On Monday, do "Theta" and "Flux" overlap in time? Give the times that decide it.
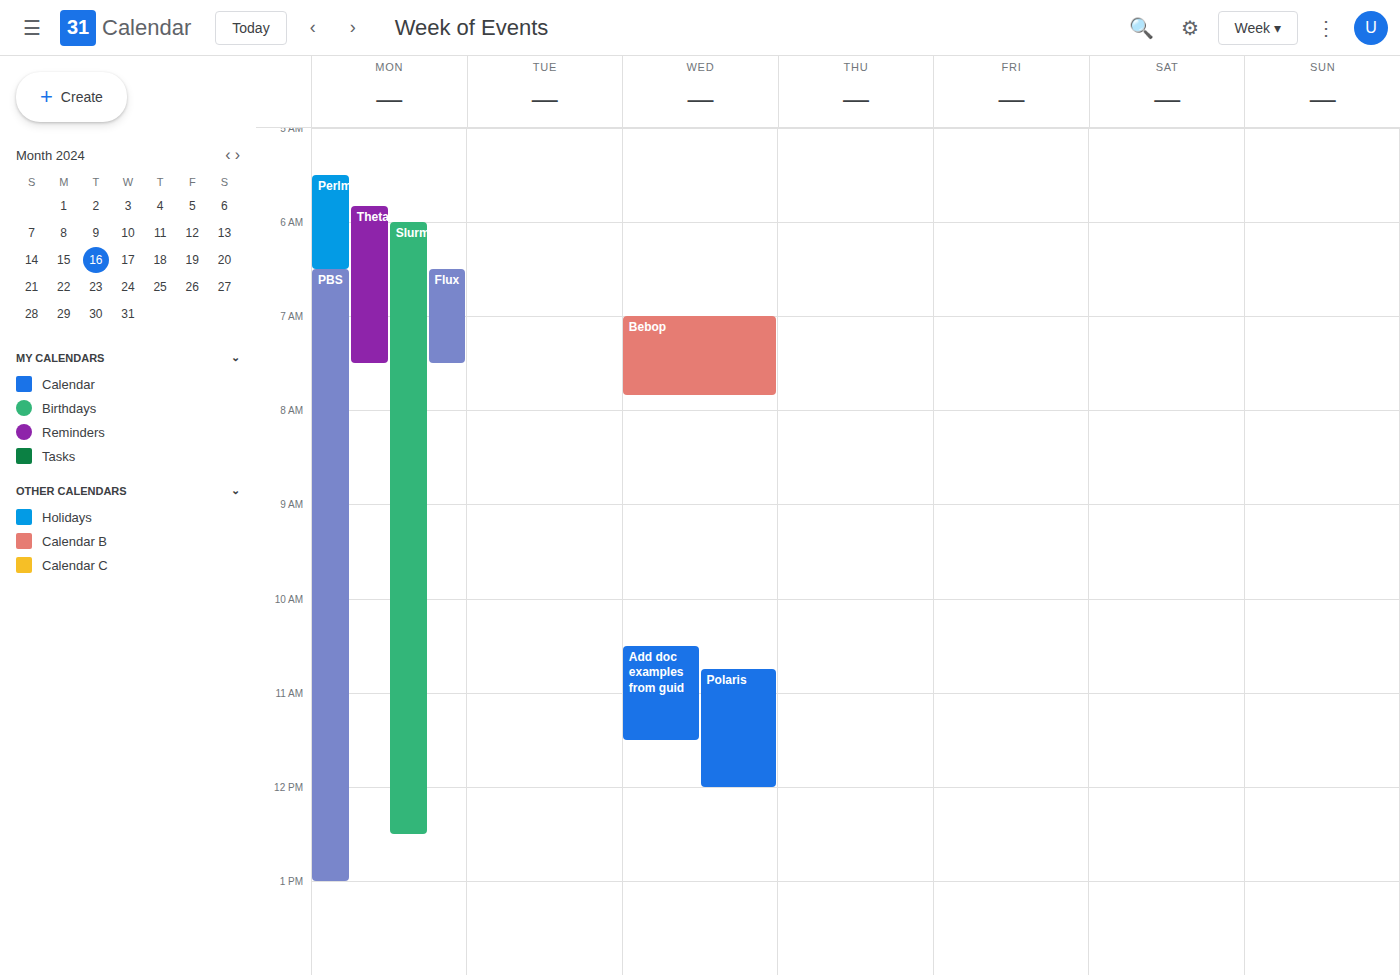
"Flux" runs 06:30 to 07:30, inside "Theta" -- they overlap.